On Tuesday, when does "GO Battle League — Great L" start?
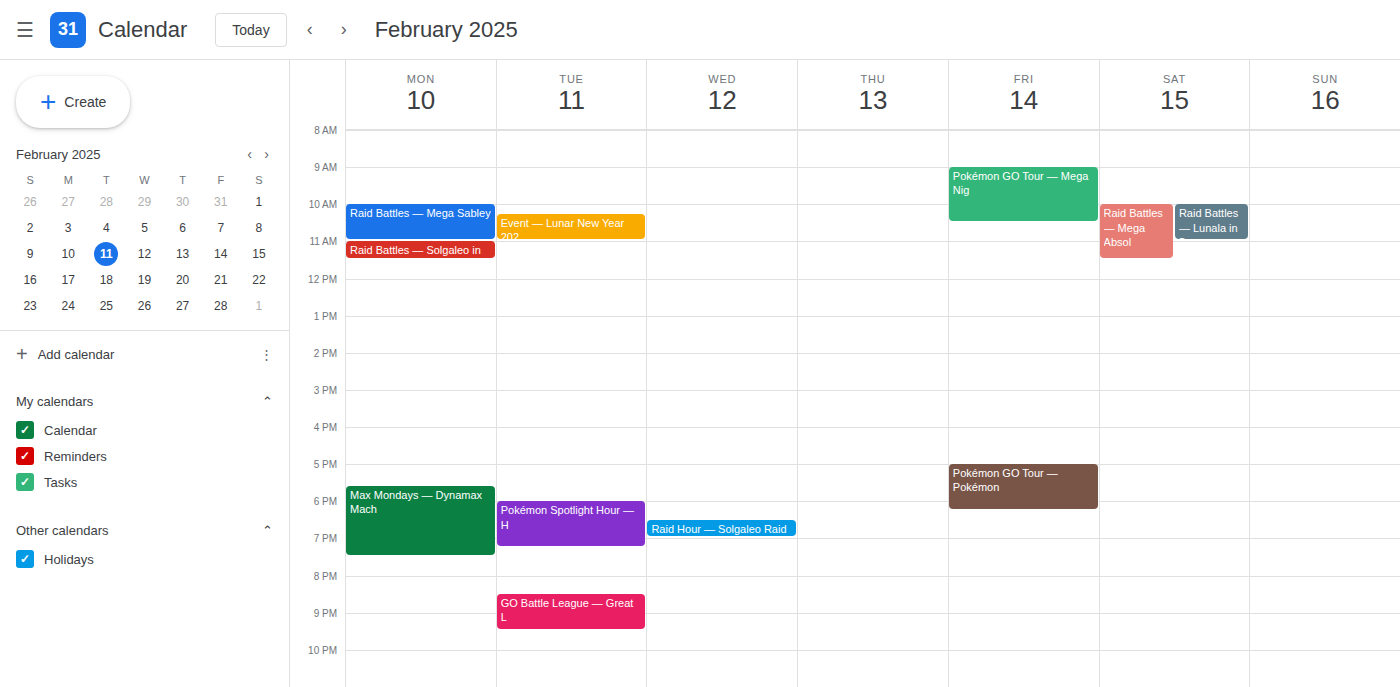
8:30 PM